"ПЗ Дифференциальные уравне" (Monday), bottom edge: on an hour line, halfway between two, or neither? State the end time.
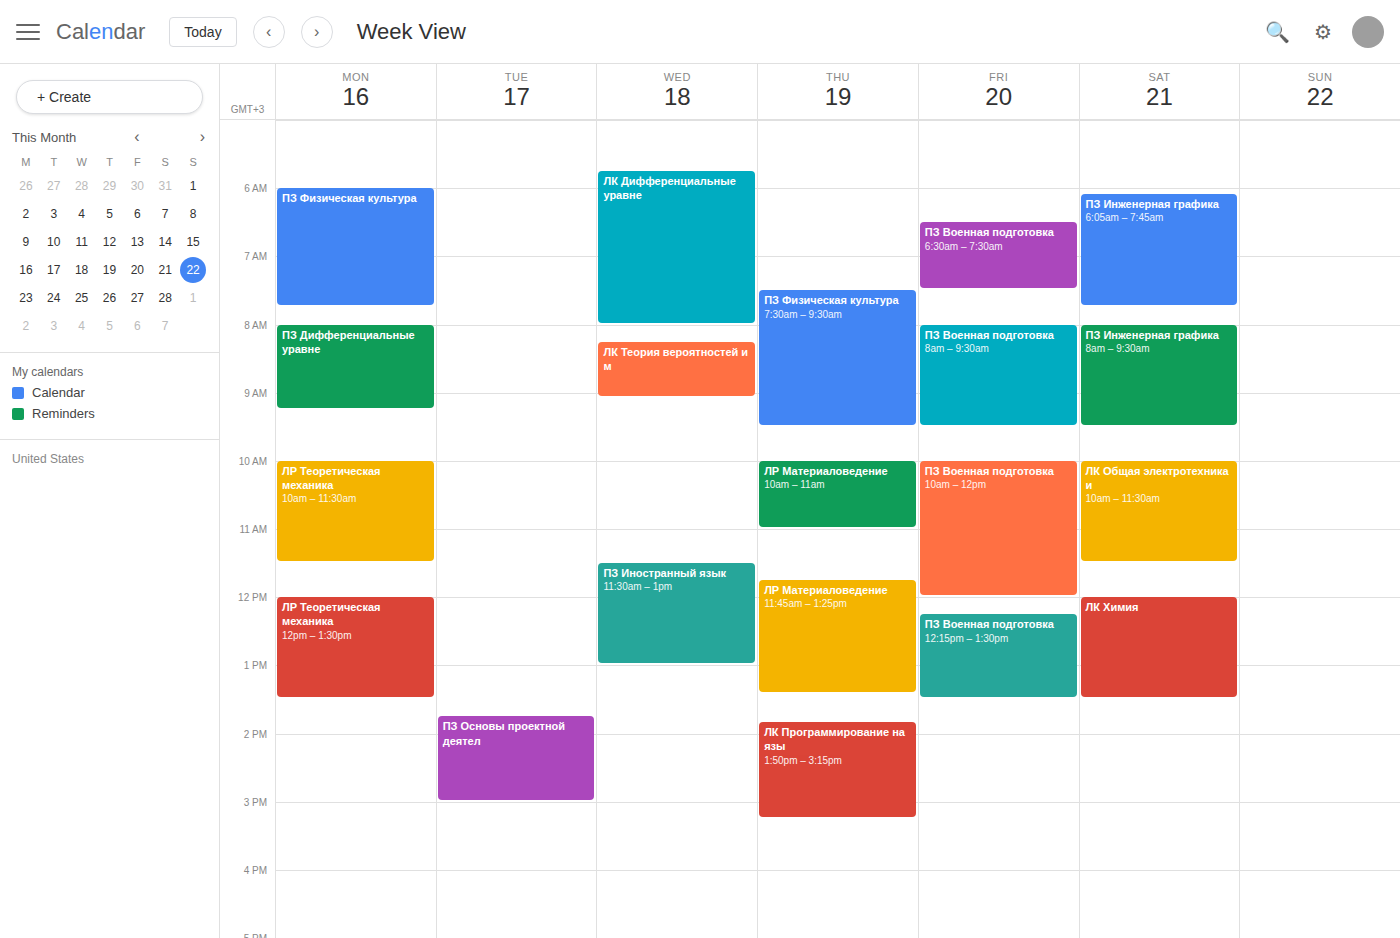
9:15 AM -- neither: a quarter of the way from the 9 AM line to the 10 AM line.